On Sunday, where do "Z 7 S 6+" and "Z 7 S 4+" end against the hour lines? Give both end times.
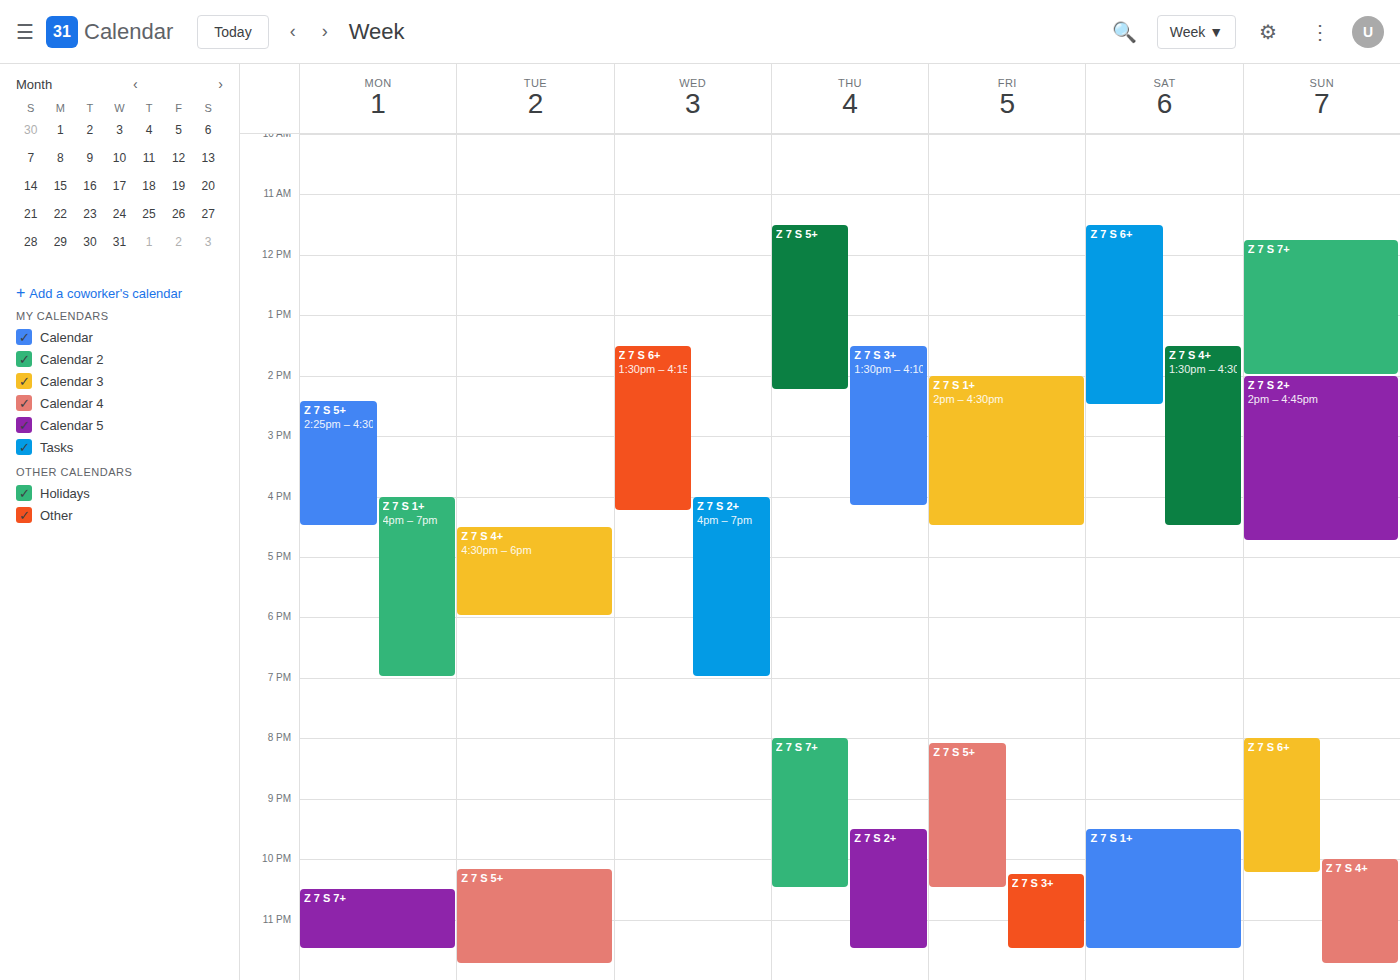
"Z 7 S 6+": 10:15 PM, neither: a quarter of the way from the 10 PM line to the 11 PM line. "Z 7 S 4+": 11:45 PM, neither: three quarters of the way from the 11 PM line to the 12 AM line.